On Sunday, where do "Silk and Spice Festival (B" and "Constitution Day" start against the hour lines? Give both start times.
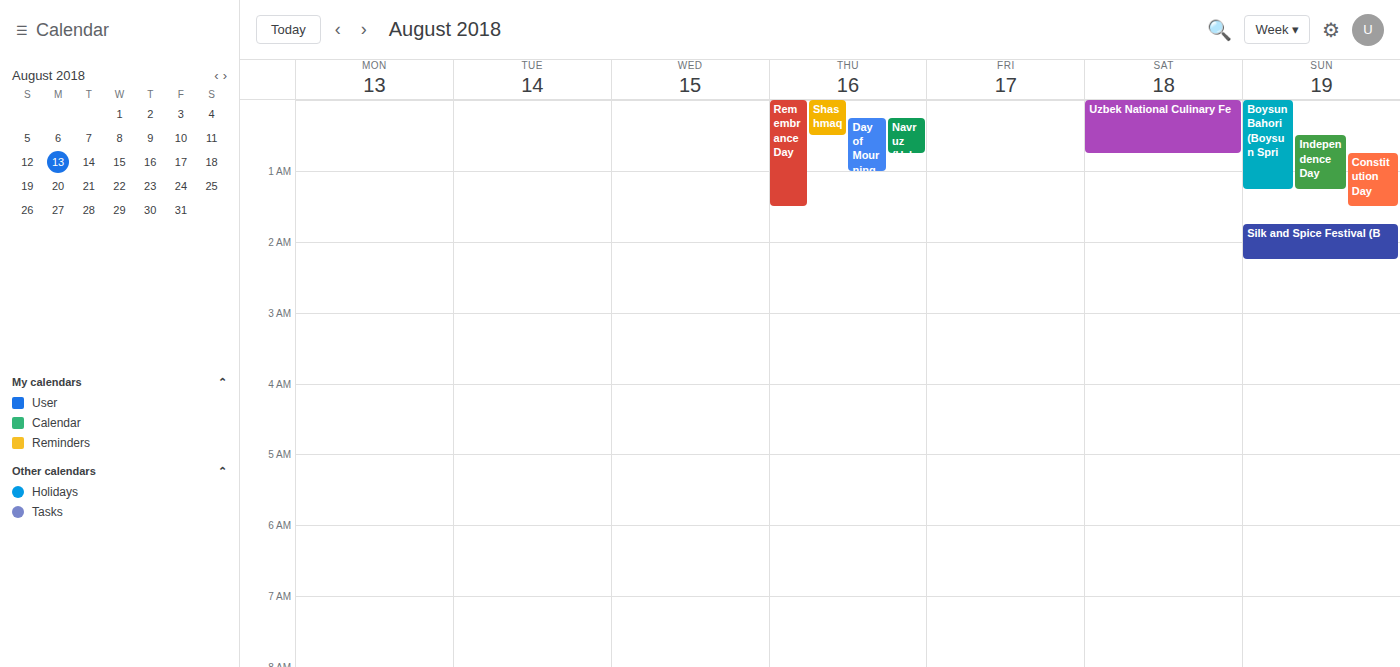
"Silk and Spice Festival (B": 1:45 AM, neither: three quarters of the way from the 1 AM line to the 2 AM line. "Constitution Day": 12:45 AM, neither: three quarters of the way from the 12 AM line to the 1 AM line.